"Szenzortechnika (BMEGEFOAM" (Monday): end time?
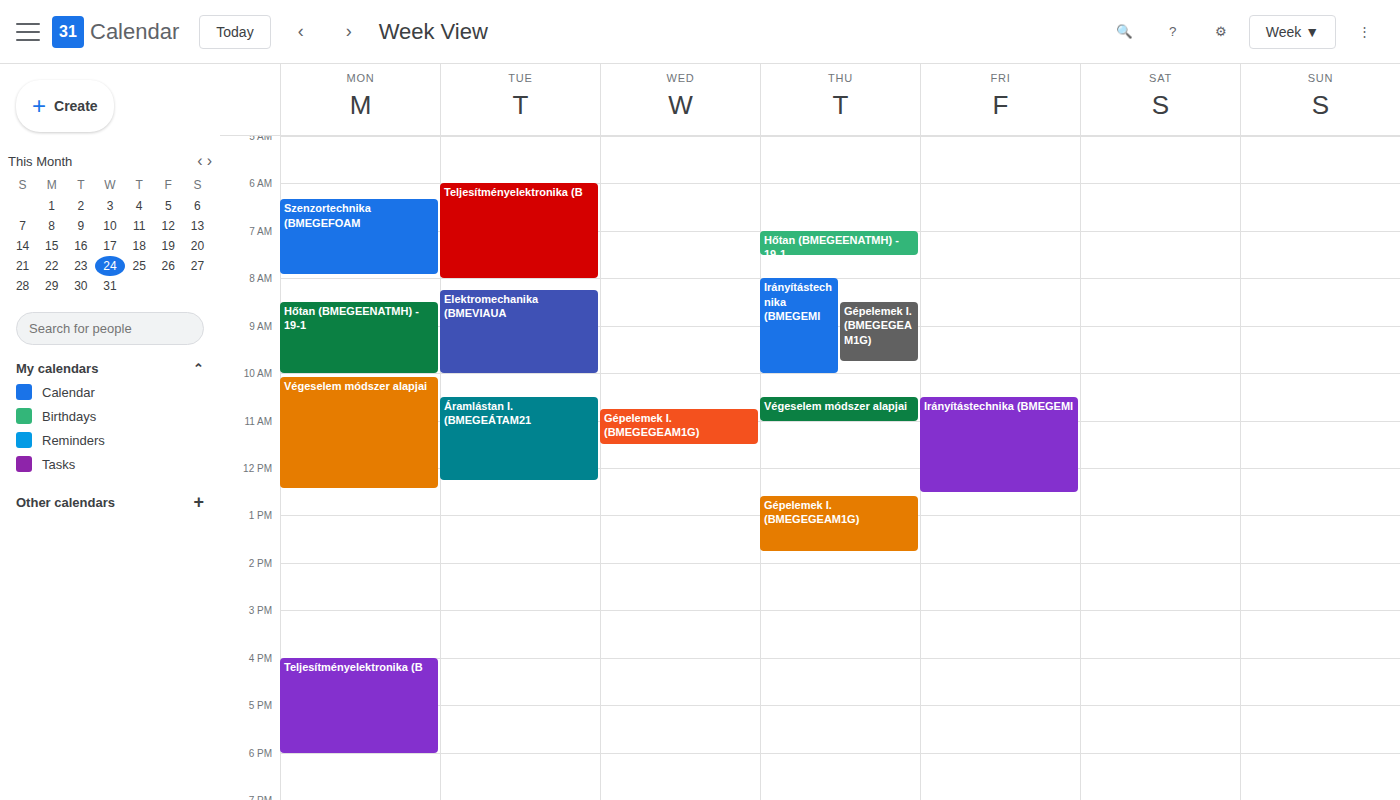
7:55 AM